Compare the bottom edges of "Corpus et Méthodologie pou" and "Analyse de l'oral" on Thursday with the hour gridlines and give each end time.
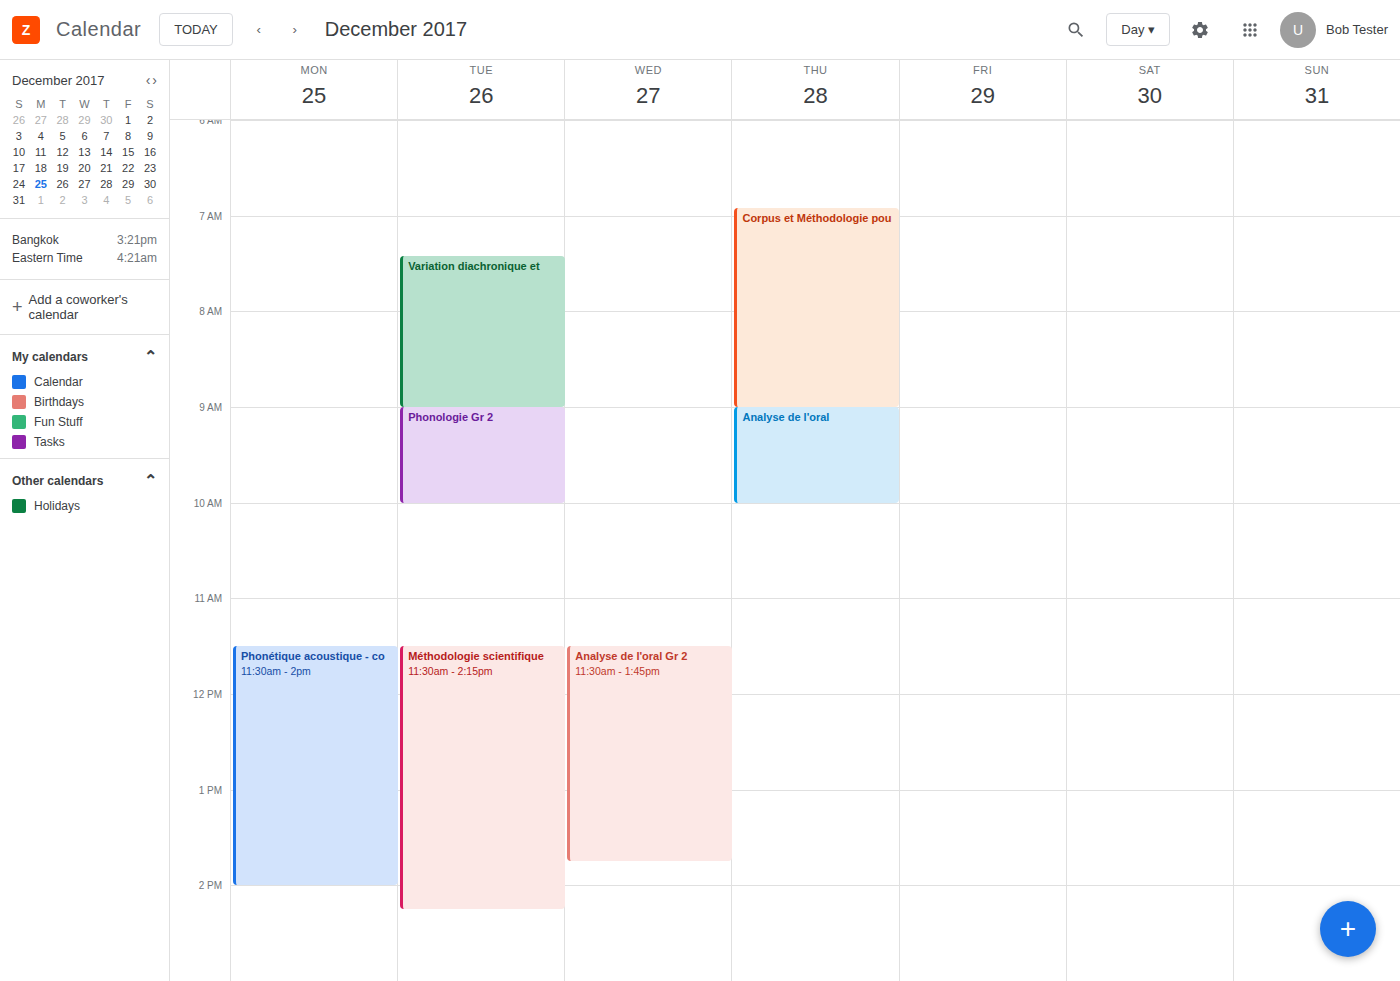
"Corpus et Méthodologie pou": 9:00 AM, exactly on the 9 AM line. "Analyse de l'oral": 10:00 AM, exactly on the 10 AM line.